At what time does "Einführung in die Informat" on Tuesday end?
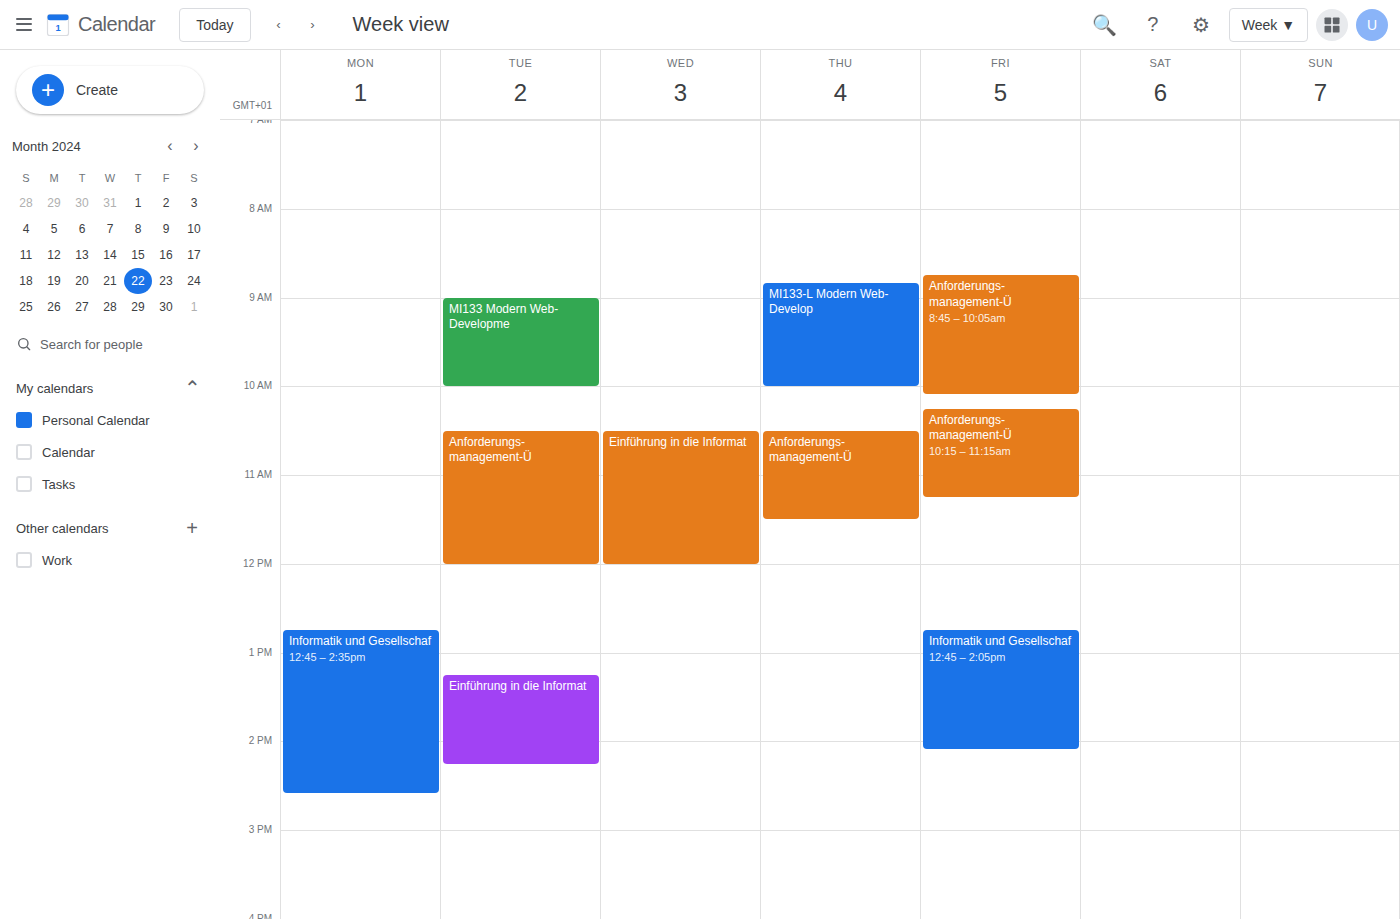
2:15 PM